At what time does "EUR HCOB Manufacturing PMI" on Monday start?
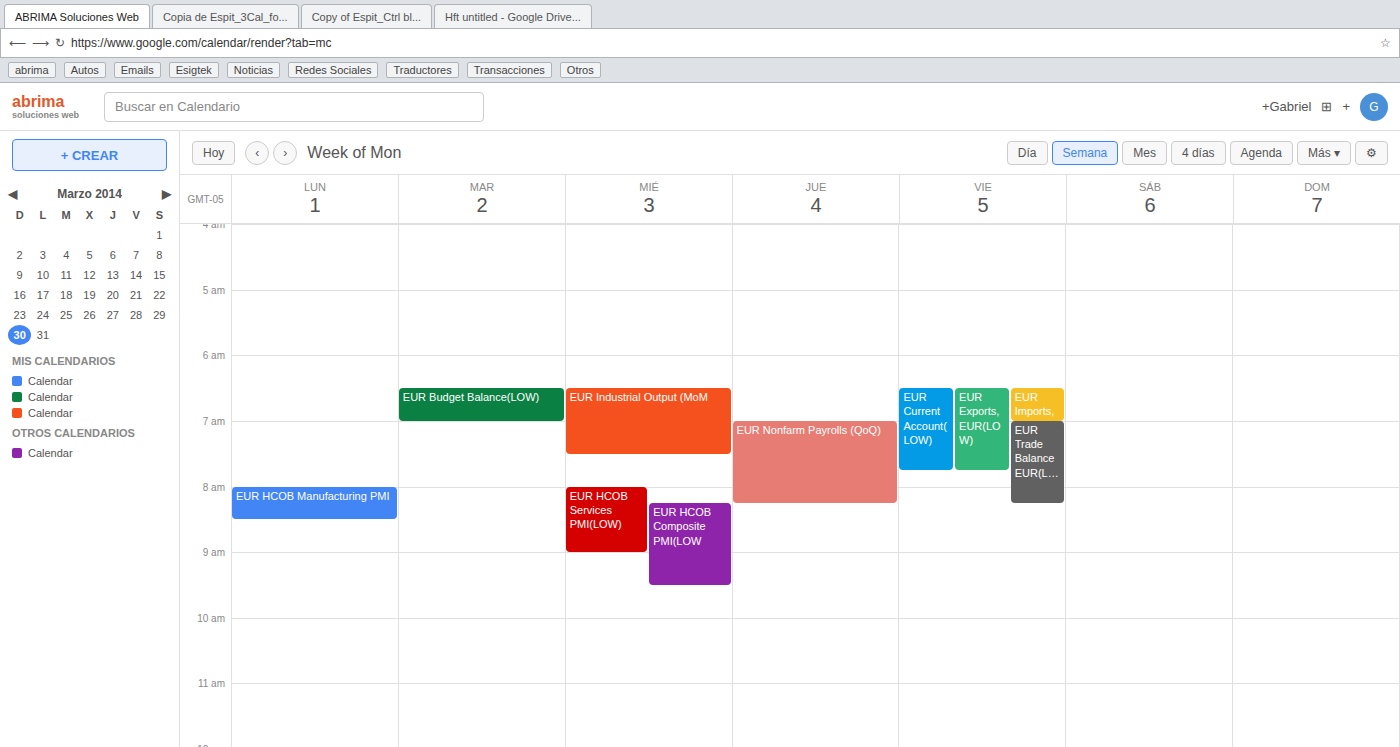
8:00 AM